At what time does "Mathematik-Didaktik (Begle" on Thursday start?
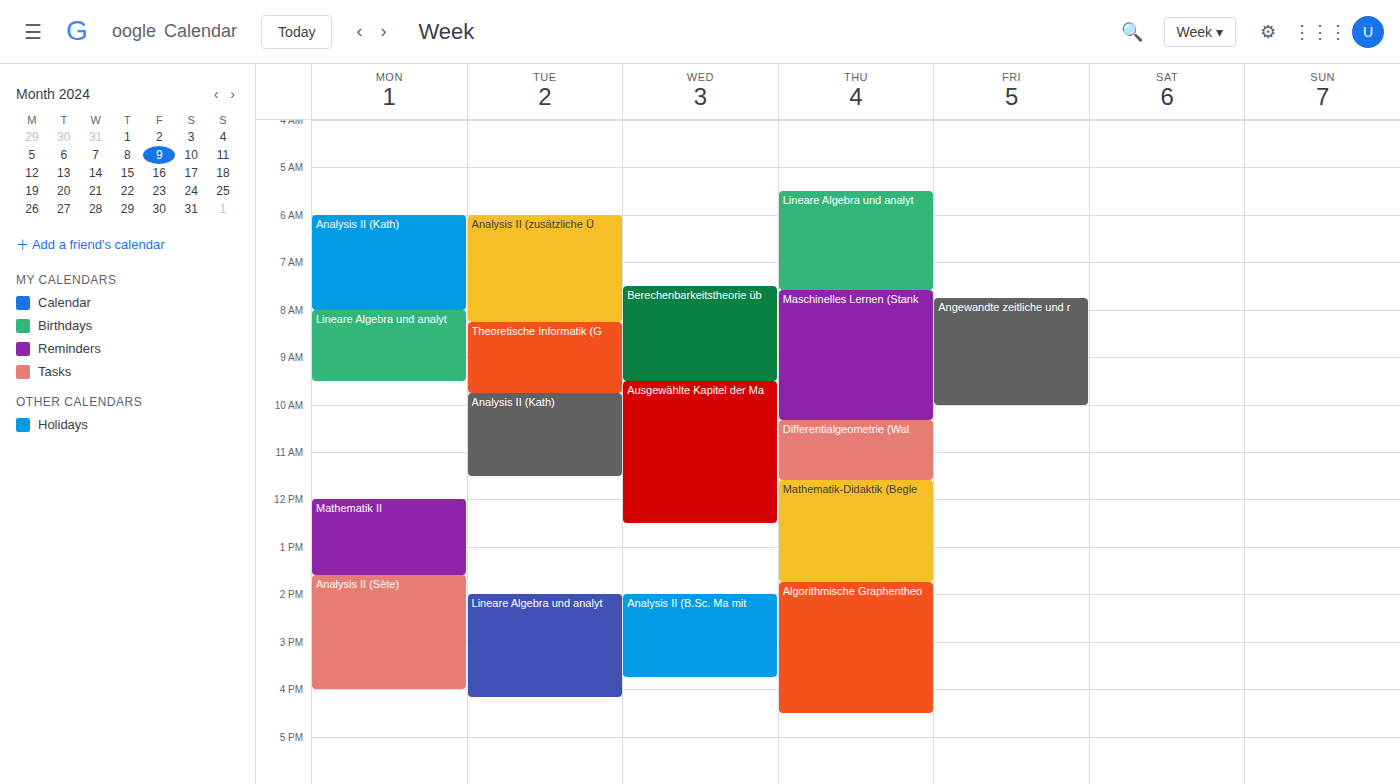
11:35 AM